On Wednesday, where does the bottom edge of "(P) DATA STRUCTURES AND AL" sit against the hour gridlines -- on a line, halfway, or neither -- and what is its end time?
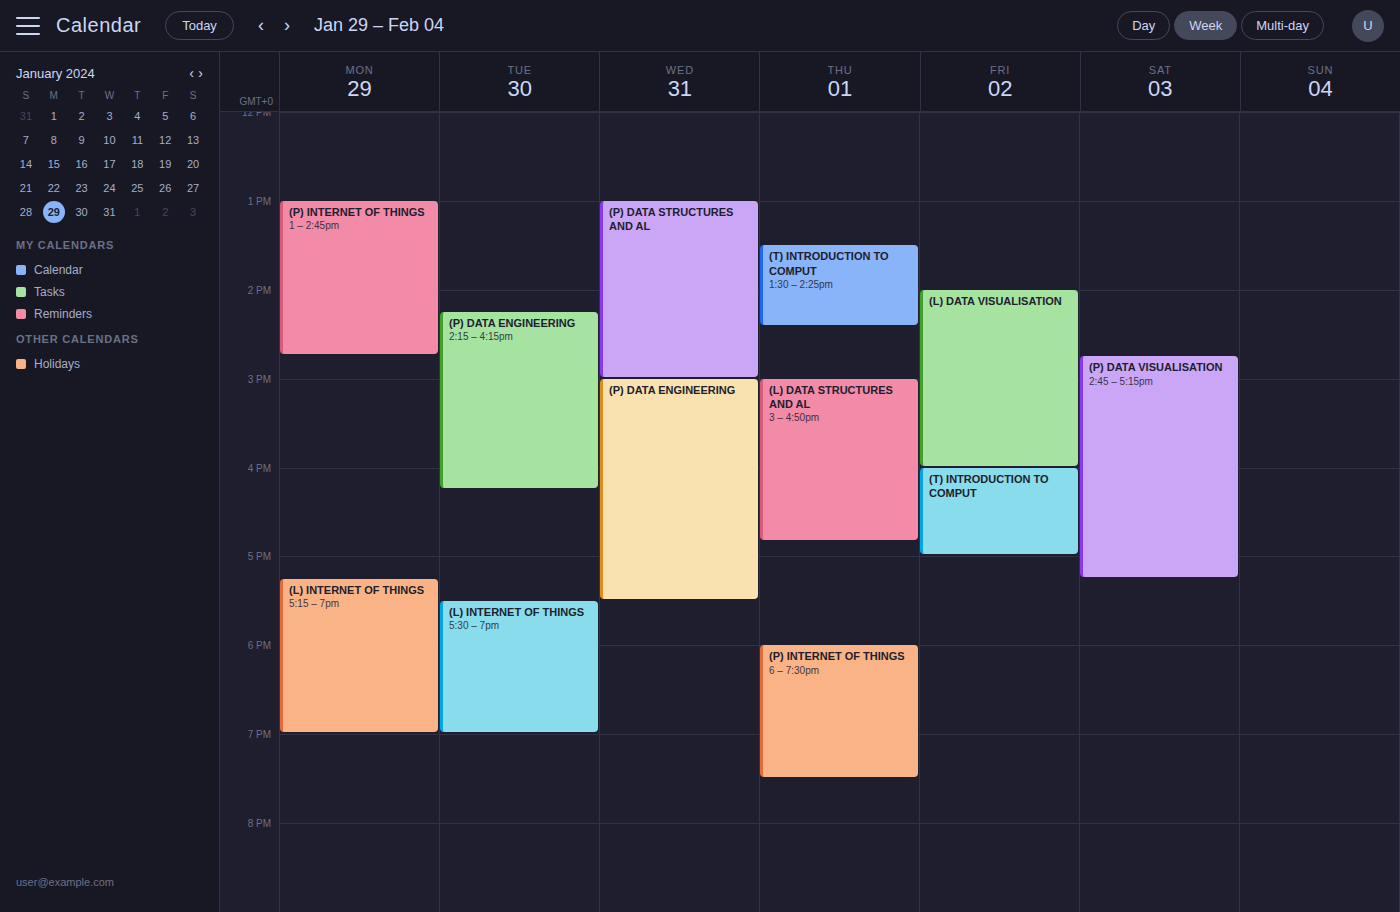
3:00 PM -- exactly on the 3 PM line.